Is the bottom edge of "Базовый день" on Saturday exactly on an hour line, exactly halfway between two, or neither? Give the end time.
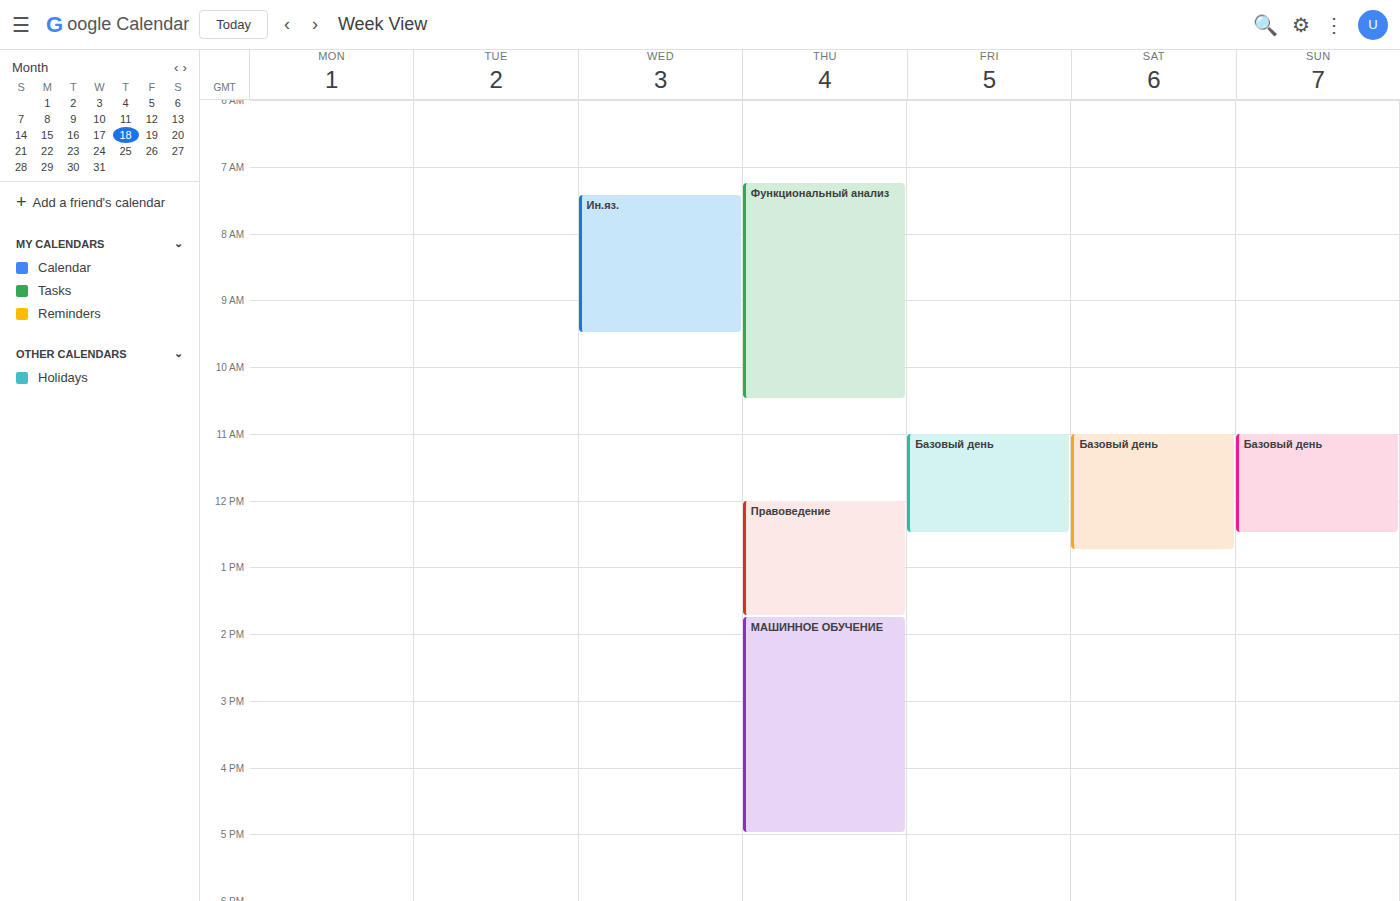
12:45 PM -- neither: three quarters of the way from the 12 PM line to the 1 PM line.